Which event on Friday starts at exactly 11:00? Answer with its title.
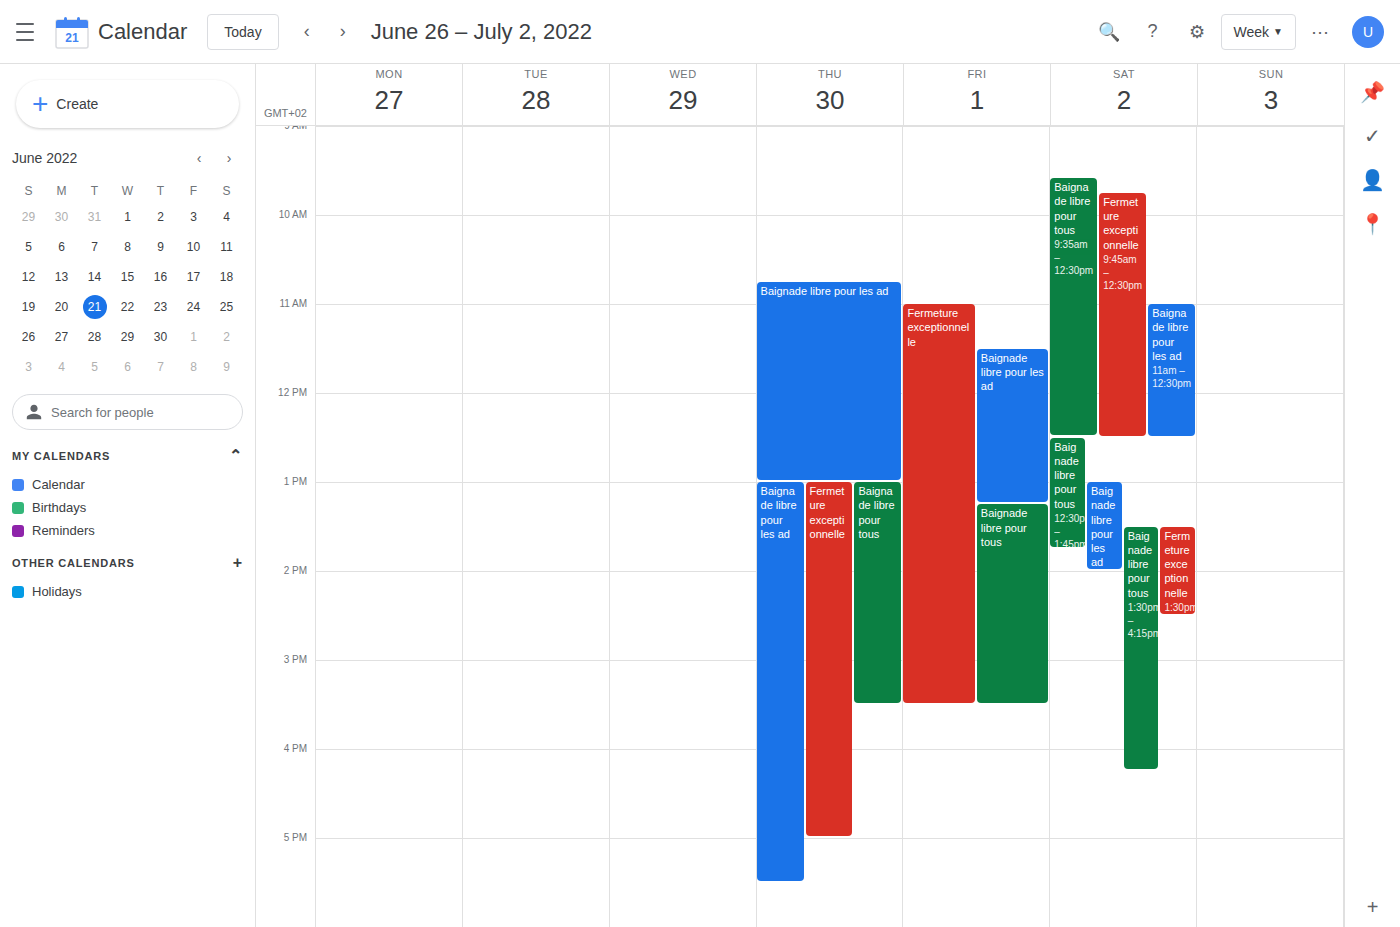
"Fermeture exceptionnelle"